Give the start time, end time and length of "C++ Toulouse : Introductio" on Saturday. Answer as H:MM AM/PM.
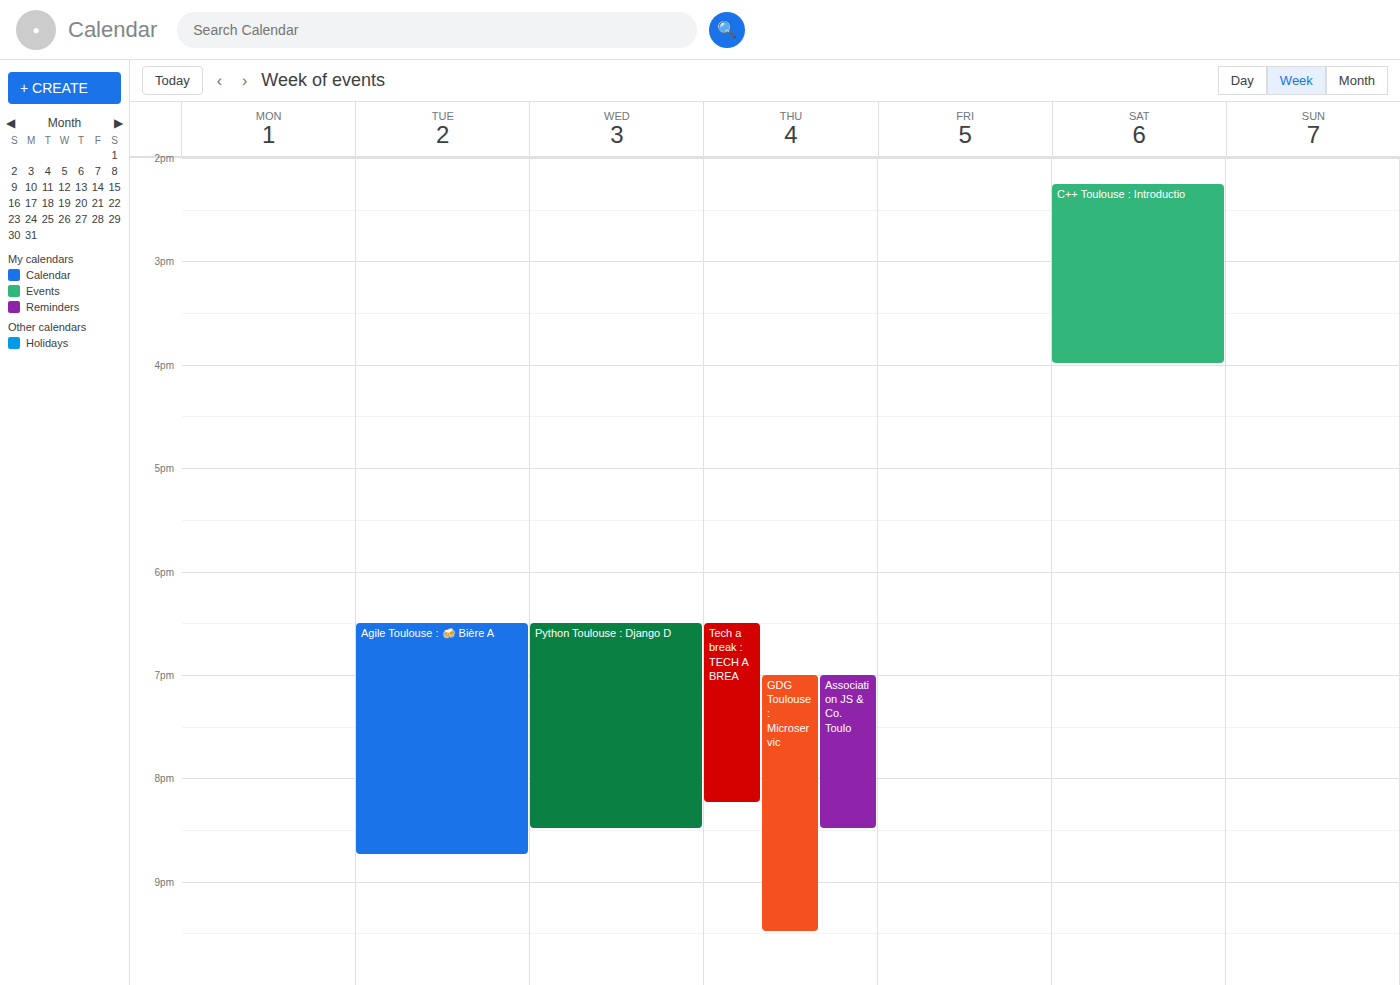
2:15 PM to 4:00 PM, 1 hour 45 minutes